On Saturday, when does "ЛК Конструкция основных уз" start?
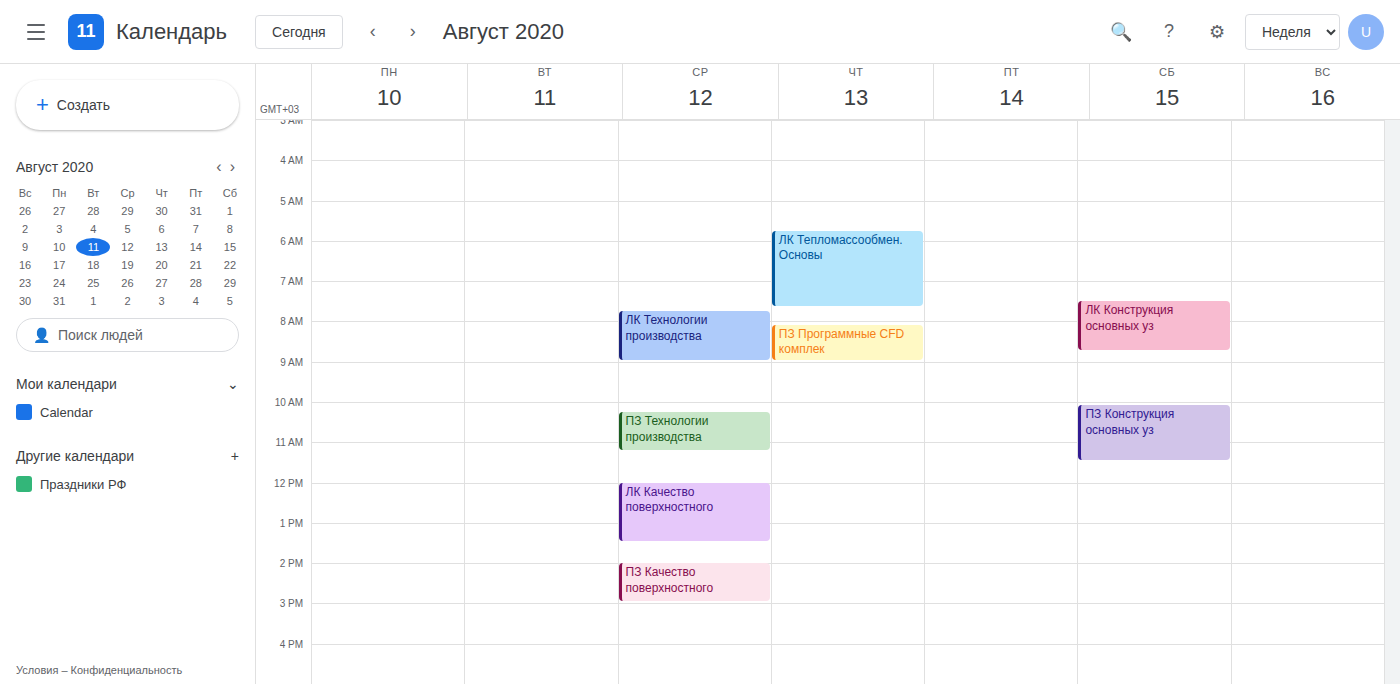
7:30 AM